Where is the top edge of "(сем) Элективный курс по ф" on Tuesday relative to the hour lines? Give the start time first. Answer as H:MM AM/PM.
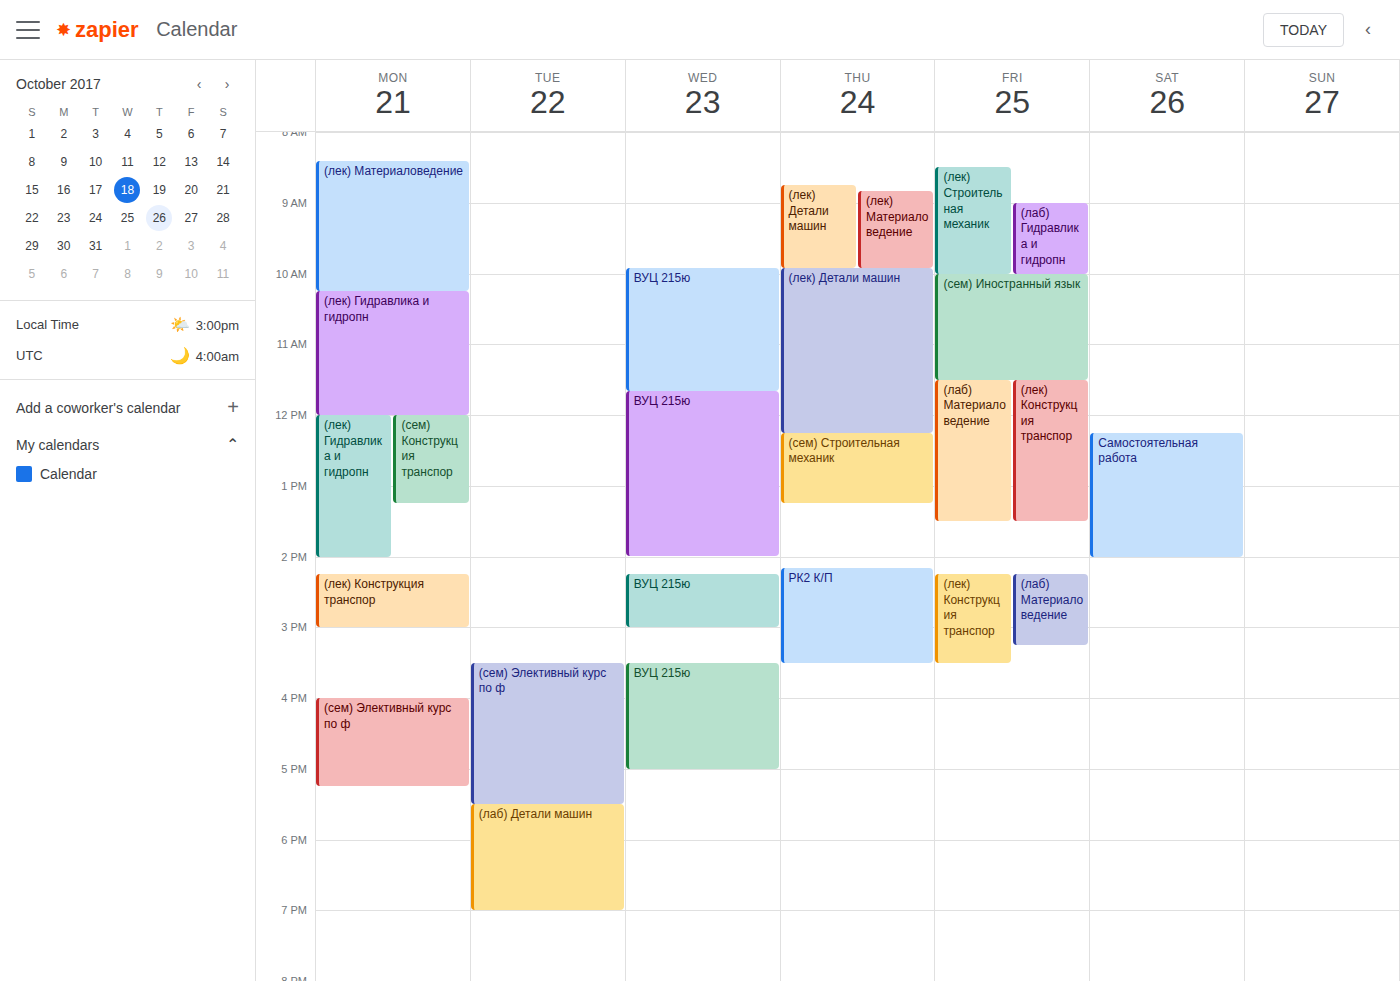
3:30 PM -- halfway between the 3 PM and 4 PM lines.